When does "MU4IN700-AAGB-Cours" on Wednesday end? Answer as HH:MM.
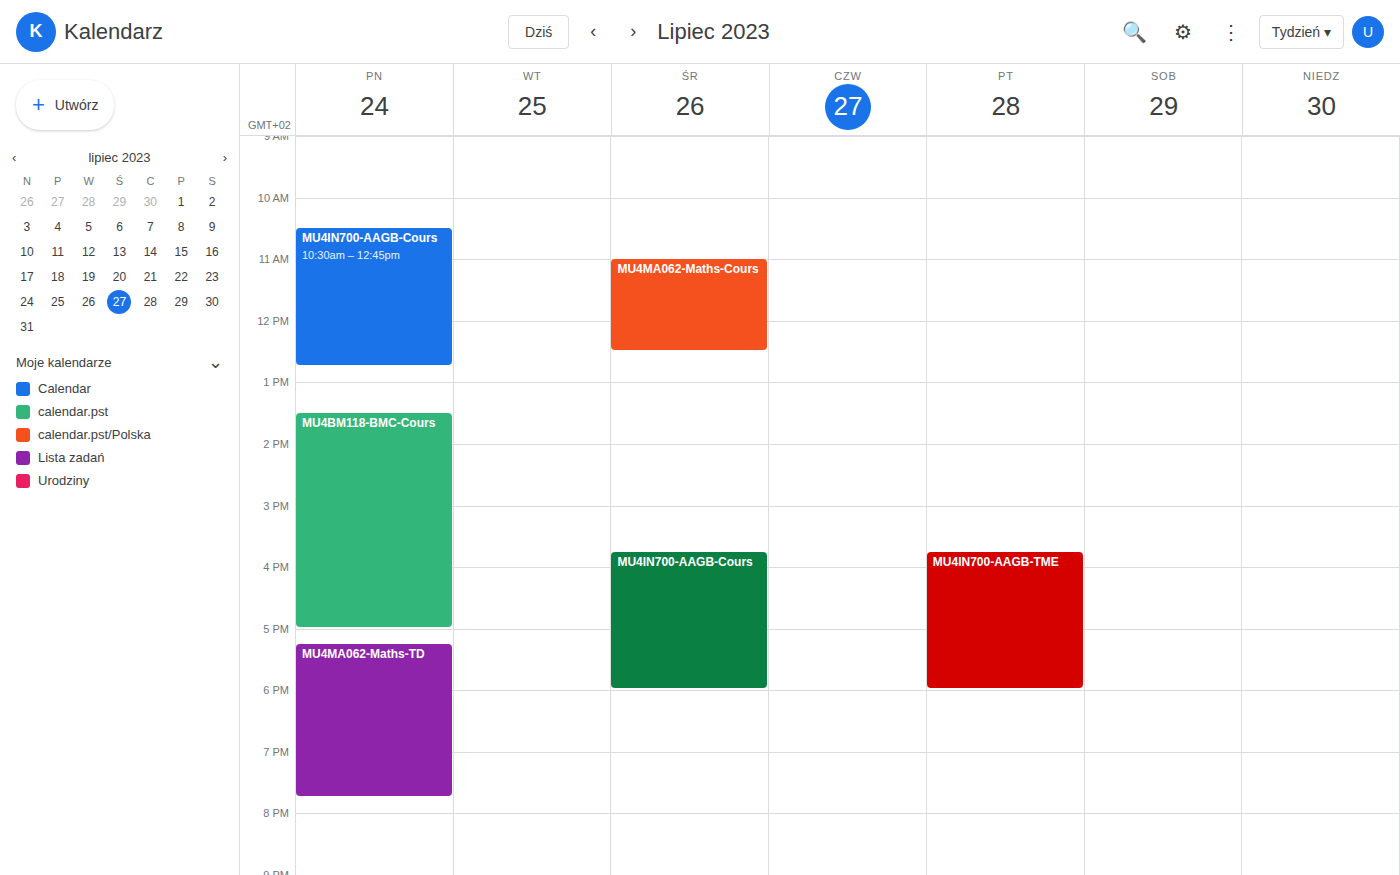
18:00